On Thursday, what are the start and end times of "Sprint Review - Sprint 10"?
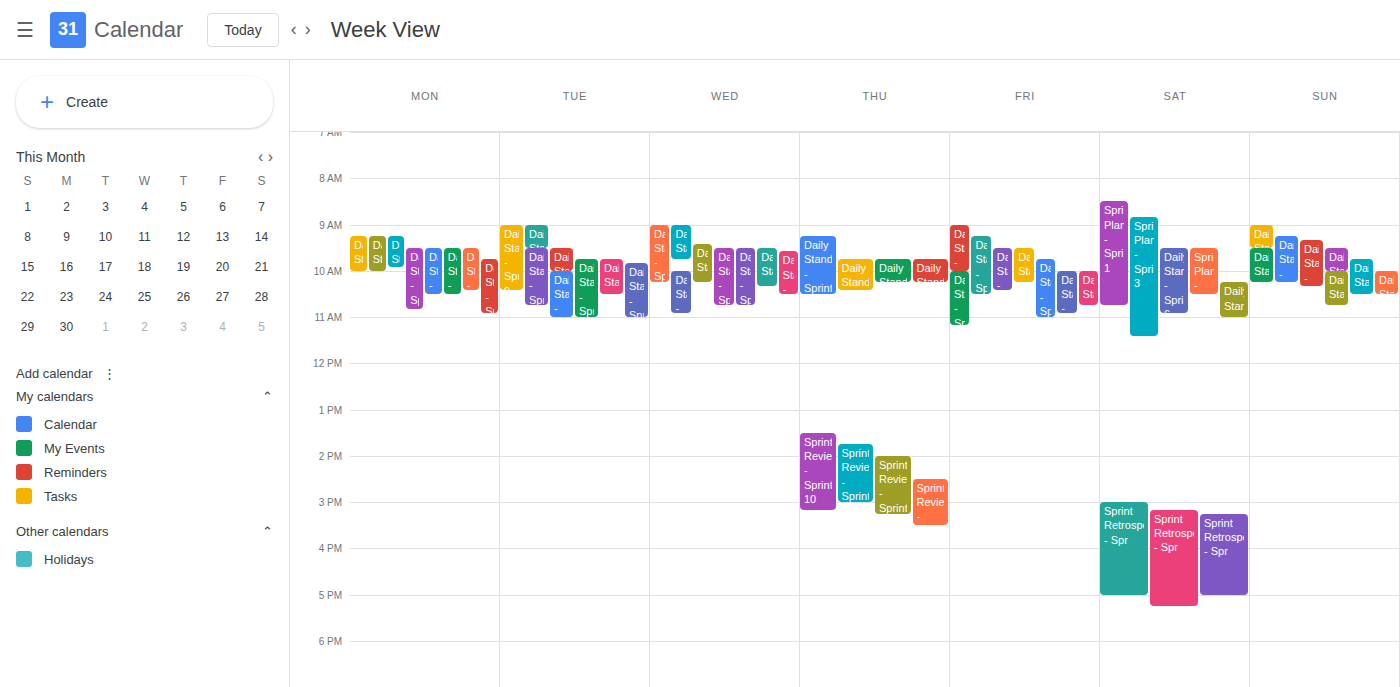
1:30 PM to 3:10 PM